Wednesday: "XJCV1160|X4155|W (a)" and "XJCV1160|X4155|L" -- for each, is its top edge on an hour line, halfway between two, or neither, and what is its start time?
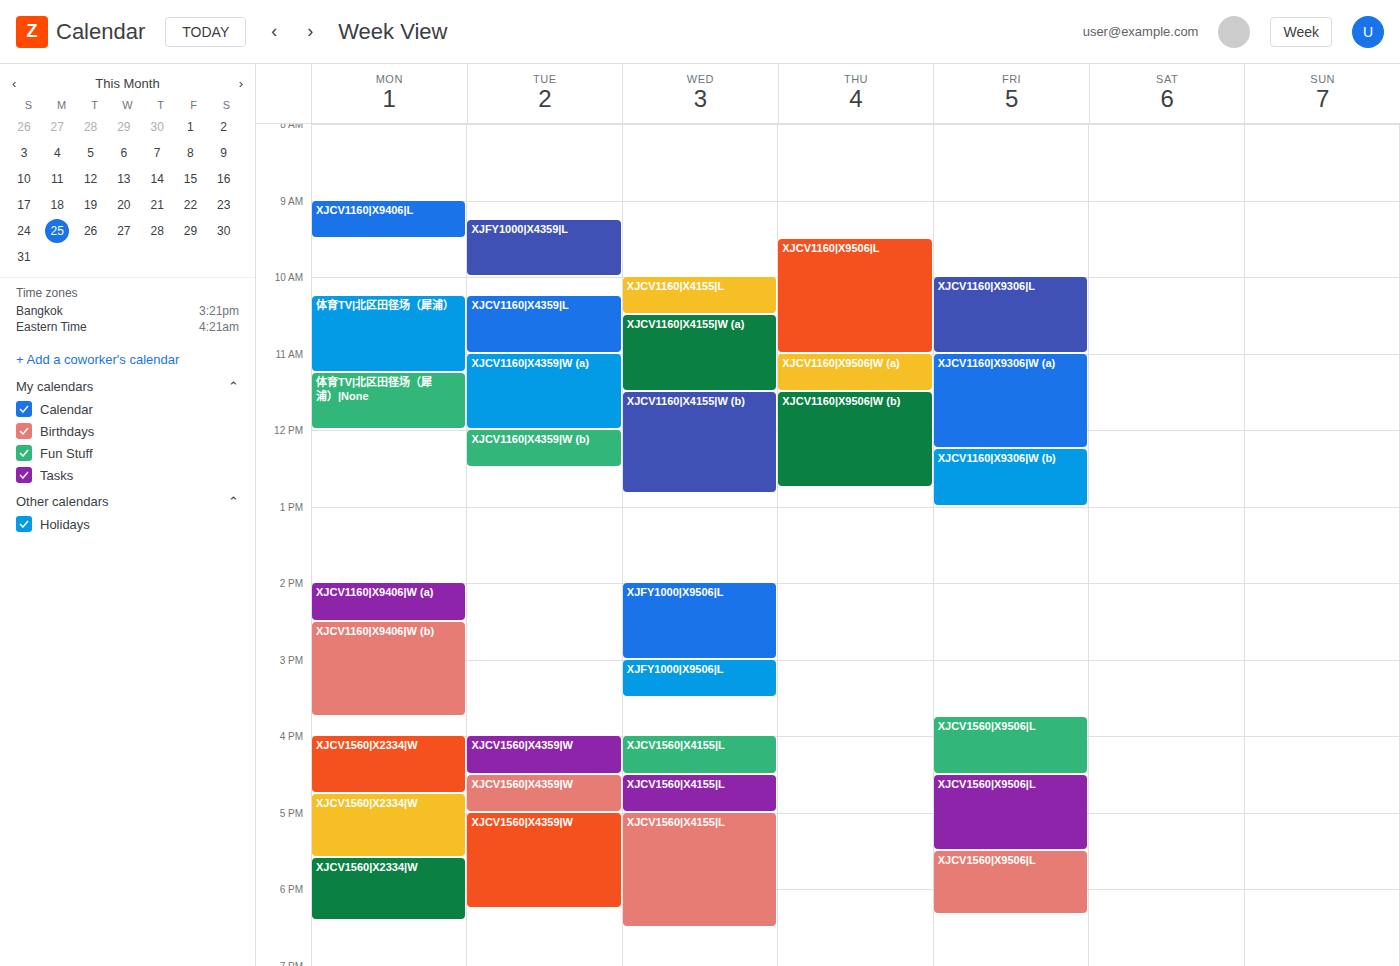
"XJCV1160|X4155|W (a)": 10:30 AM, halfway between the 10 AM and 11 AM lines. "XJCV1160|X4155|L": 10:00 AM, exactly on the 10 AM line.